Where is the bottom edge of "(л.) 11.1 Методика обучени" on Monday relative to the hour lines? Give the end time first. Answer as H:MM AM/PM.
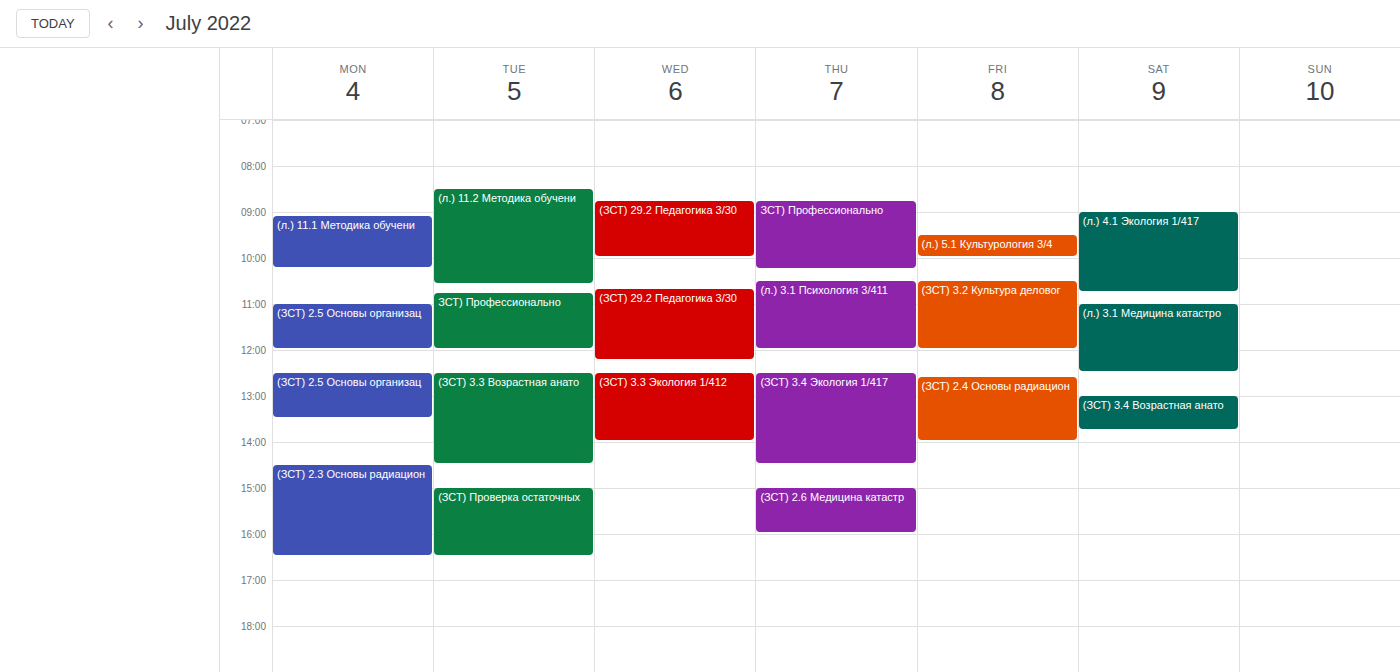
10:15 AM -- neither: a quarter of the way from the 10 AM line to the 11 AM line.